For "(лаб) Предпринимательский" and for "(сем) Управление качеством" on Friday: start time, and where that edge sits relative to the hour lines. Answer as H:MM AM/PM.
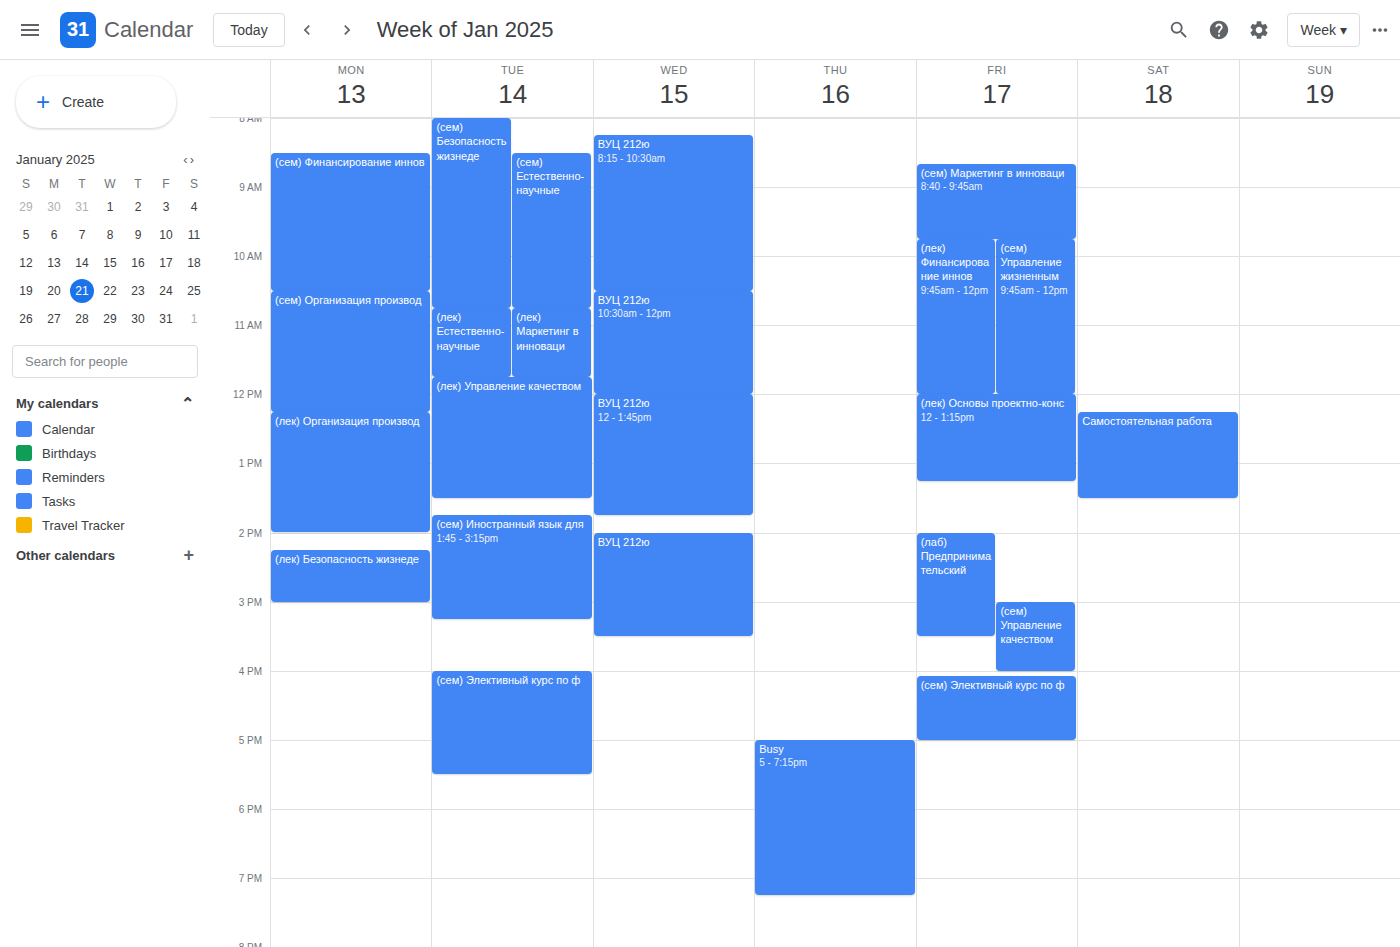
"(лаб) Предпринимательский": 2:00 PM, exactly on the 2 PM line. "(сем) Управление качеством": 3:00 PM, exactly on the 3 PM line.